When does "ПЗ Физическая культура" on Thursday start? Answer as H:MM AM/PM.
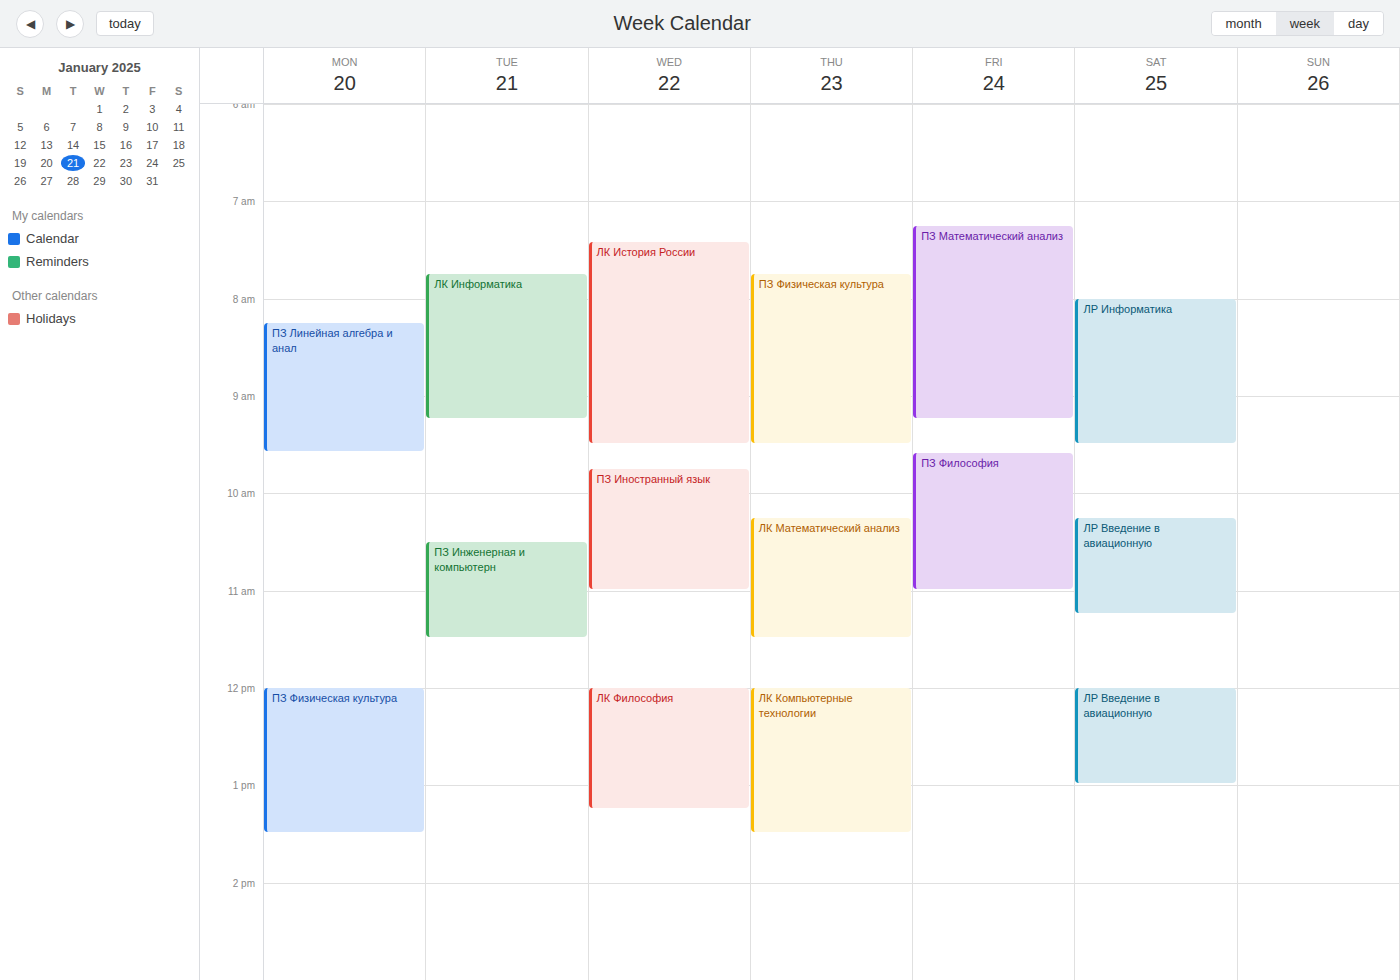
7:45 AM